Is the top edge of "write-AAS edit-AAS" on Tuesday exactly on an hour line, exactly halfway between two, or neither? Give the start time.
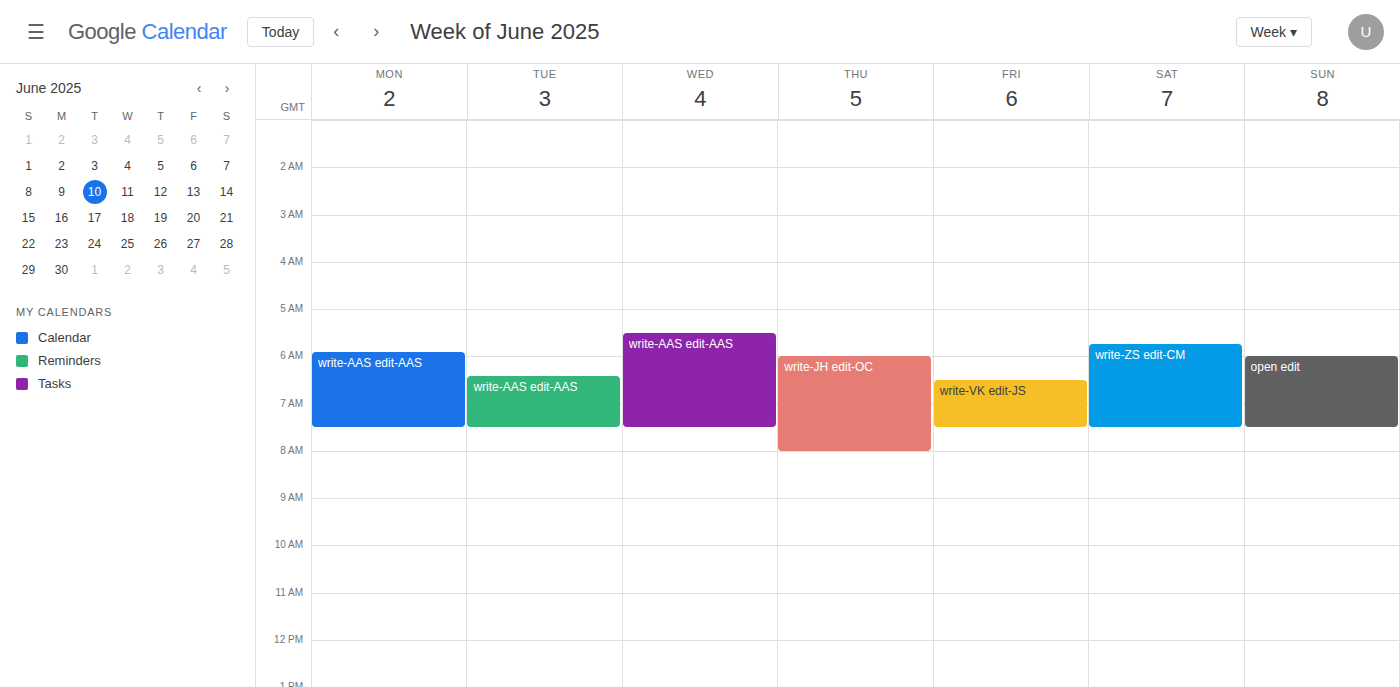
6:25 AM -- neither: 25 minutes below the 6 AM line and 35 minutes above the 7 AM line.